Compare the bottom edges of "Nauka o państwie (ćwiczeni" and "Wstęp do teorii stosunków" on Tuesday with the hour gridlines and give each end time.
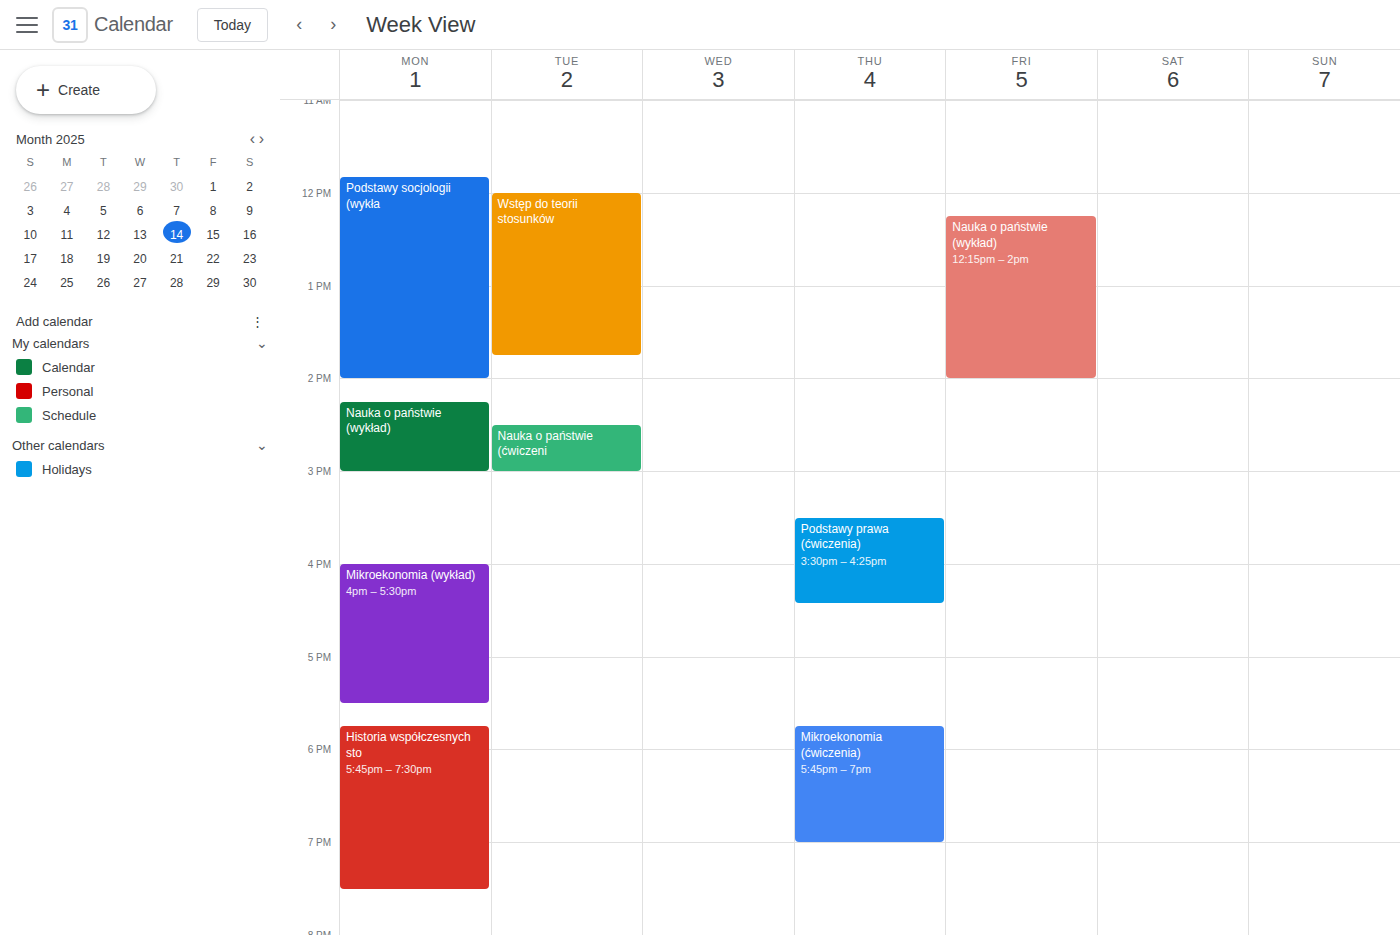
"Nauka o państwie (ćwiczeni": 15:00, exactly on the 15:00 line. "Wstęp do teorii stosunków": 13:45, neither: three quarters of the way from the 13:00 line to the 14:00 line.